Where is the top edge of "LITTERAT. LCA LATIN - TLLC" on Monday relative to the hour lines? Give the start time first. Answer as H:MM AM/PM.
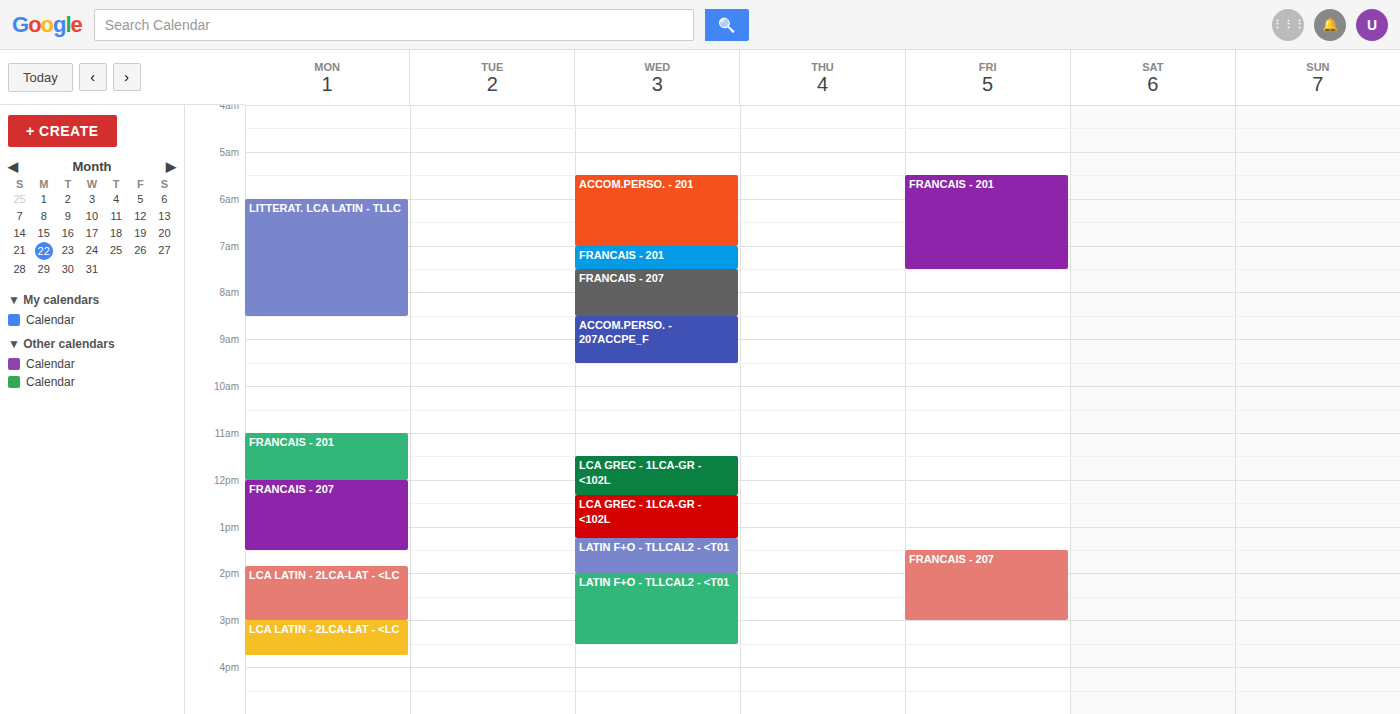
6:00 AM -- exactly on the 6 AM line.